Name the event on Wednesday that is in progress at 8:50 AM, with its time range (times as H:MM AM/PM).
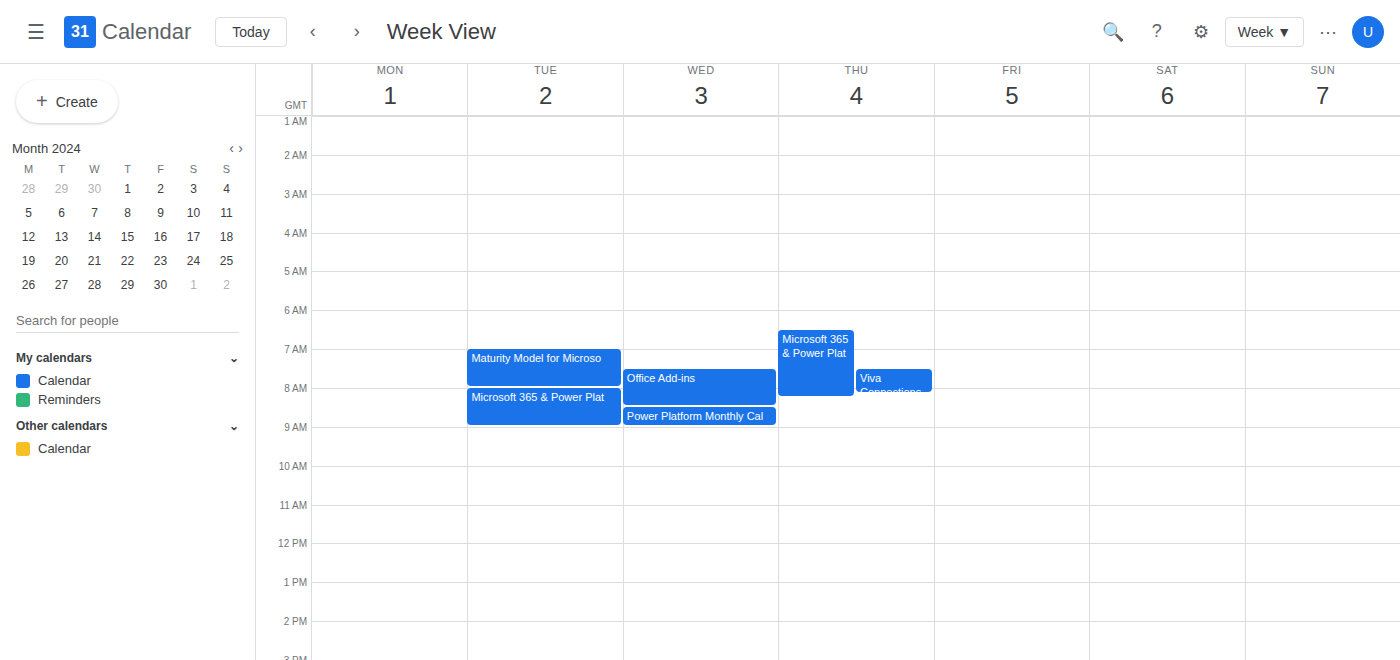
"Power Platform Monthly Cal", 8:30 AM to 9:00 AM